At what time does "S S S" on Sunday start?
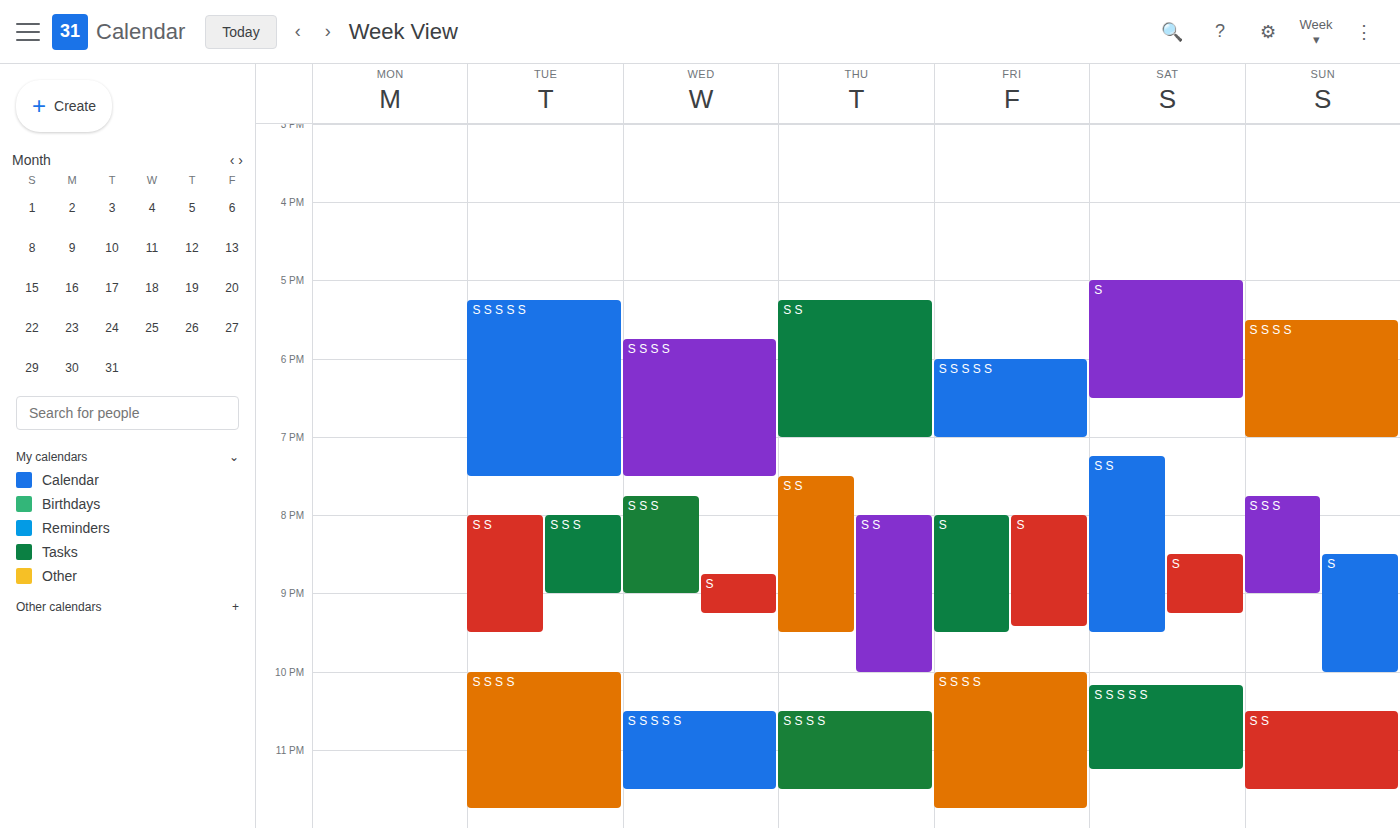
7:45 PM